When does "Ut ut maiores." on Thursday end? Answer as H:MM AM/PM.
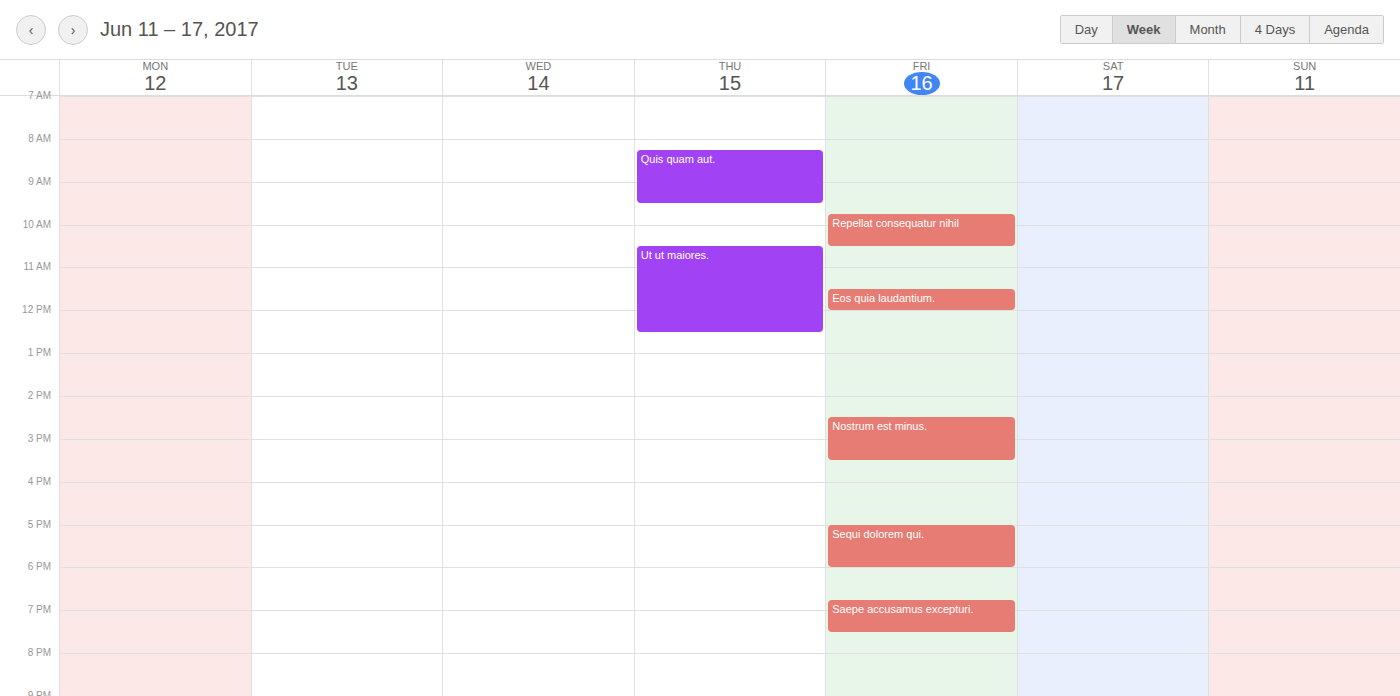
12:30 PM